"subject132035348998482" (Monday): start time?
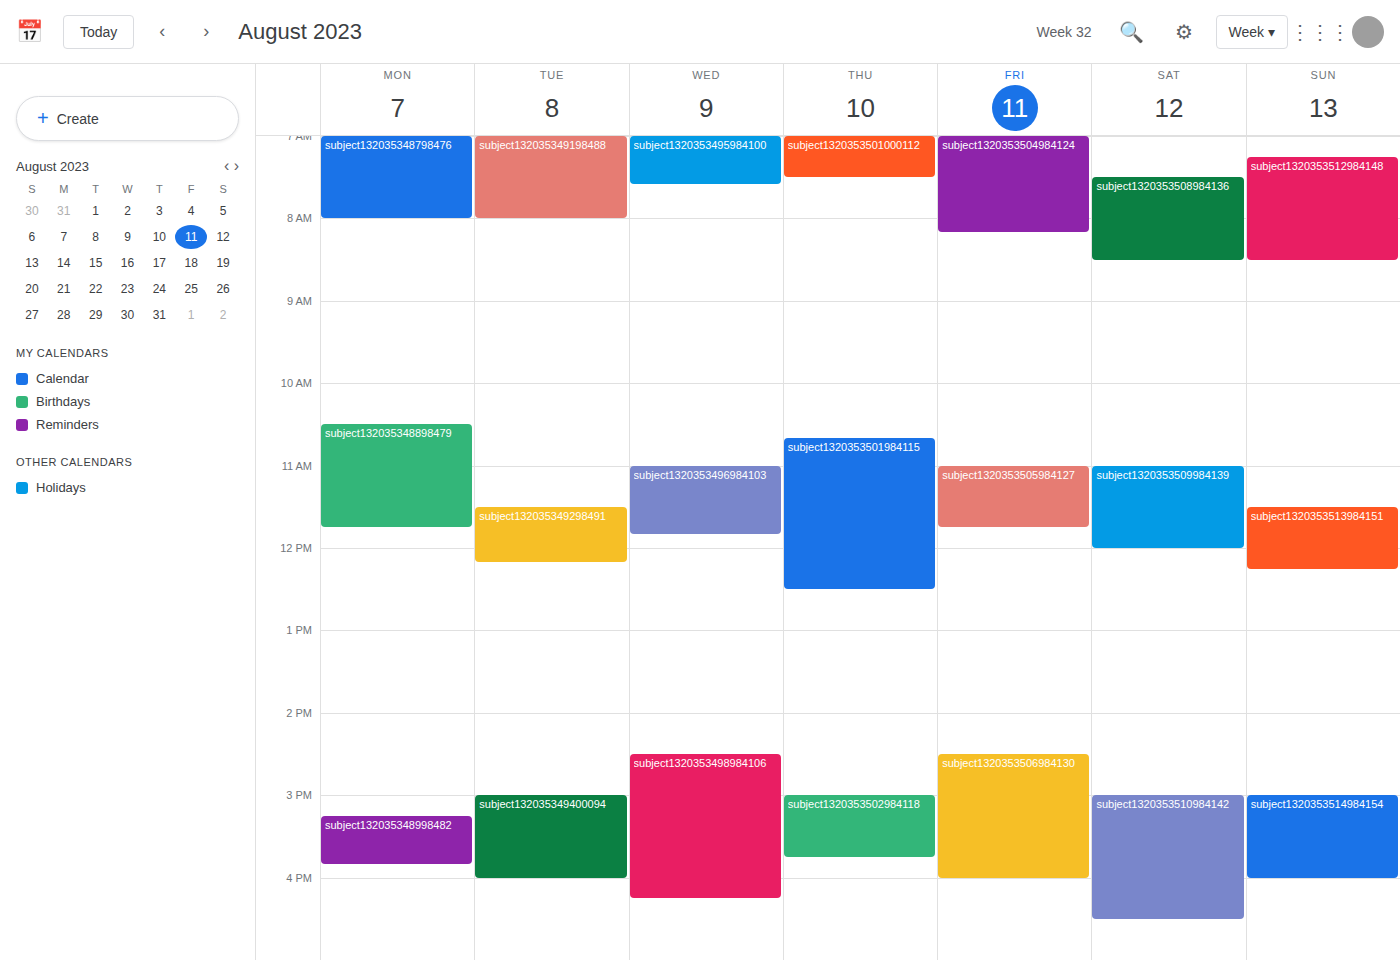
3:15 PM